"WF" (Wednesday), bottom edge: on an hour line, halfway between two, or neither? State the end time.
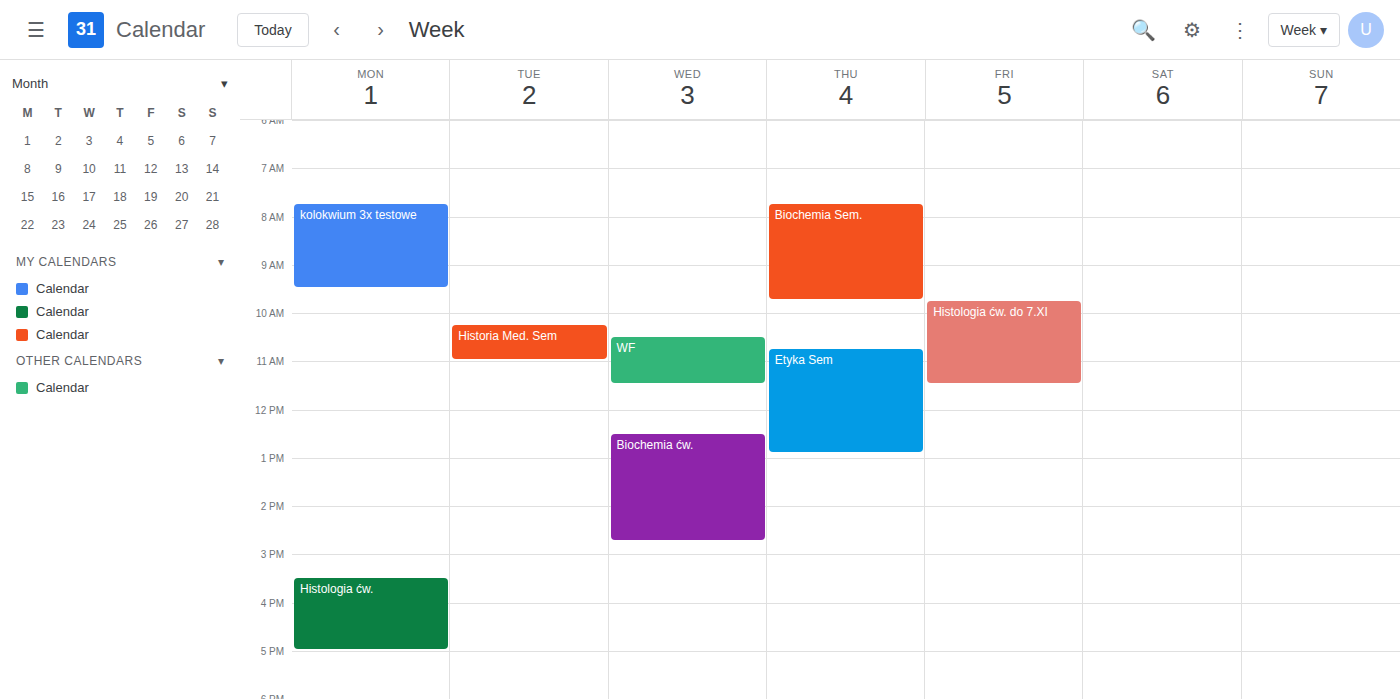
11:30 AM -- halfway between the 11 AM and 12 PM lines.